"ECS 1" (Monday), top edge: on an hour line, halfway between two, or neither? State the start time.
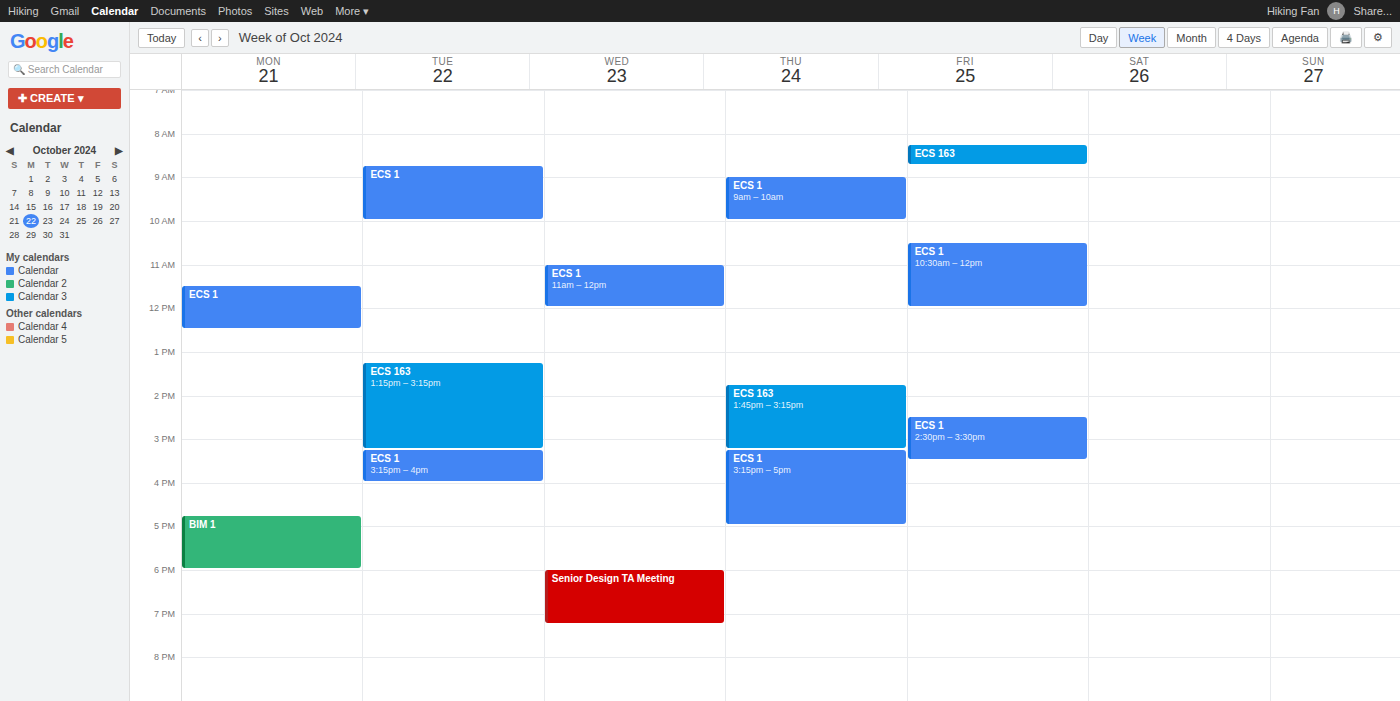
11:30 AM -- halfway between the 11 AM and 12 PM lines.